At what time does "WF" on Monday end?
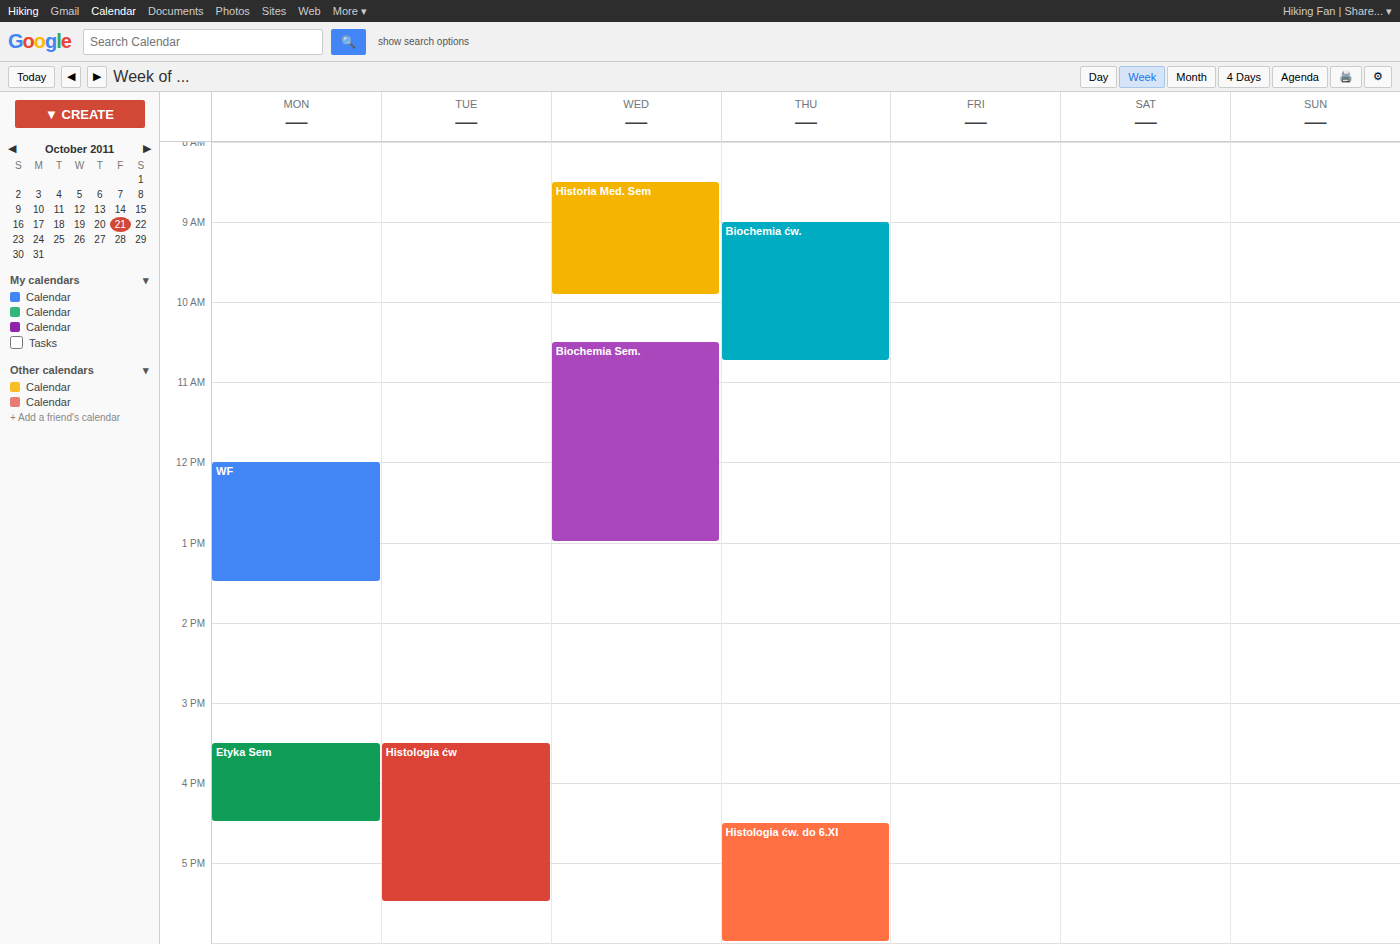
1:30 PM